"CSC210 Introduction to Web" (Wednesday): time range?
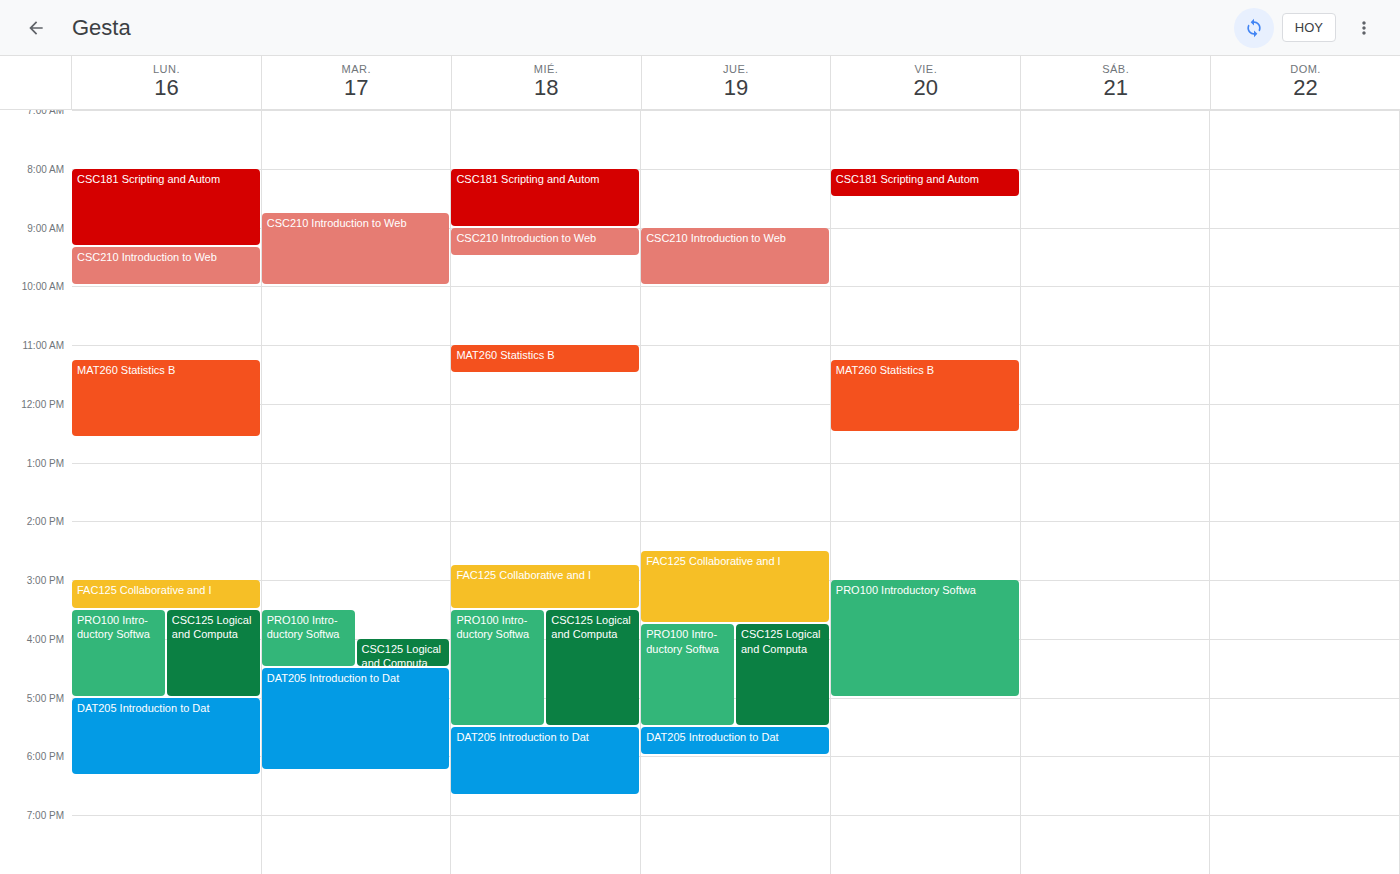
9:00 AM to 9:30 AM